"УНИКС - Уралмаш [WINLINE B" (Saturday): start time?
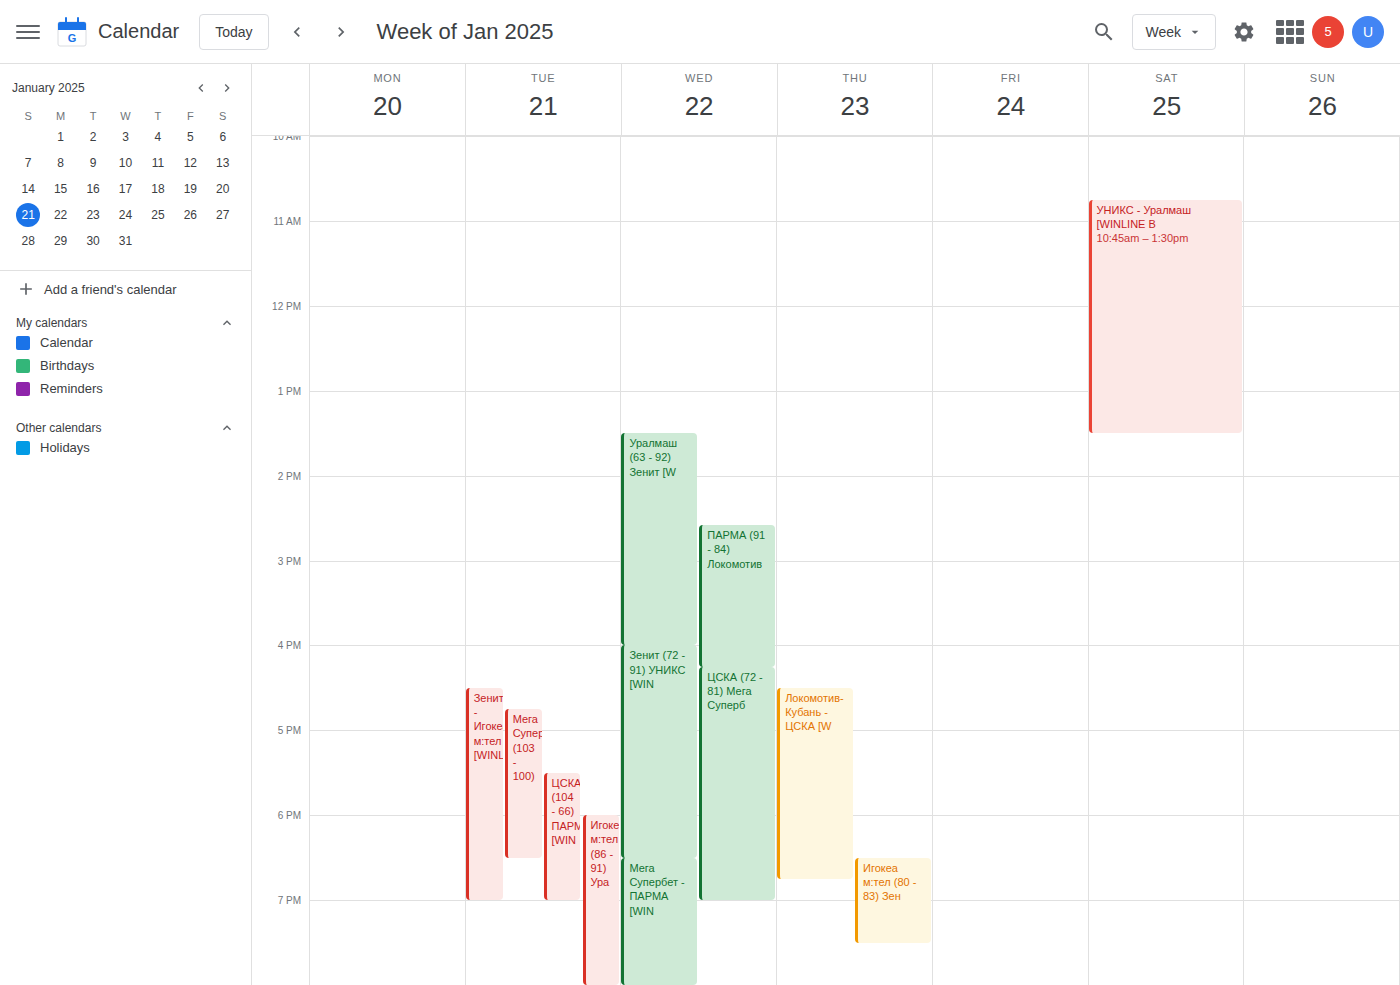
10:45